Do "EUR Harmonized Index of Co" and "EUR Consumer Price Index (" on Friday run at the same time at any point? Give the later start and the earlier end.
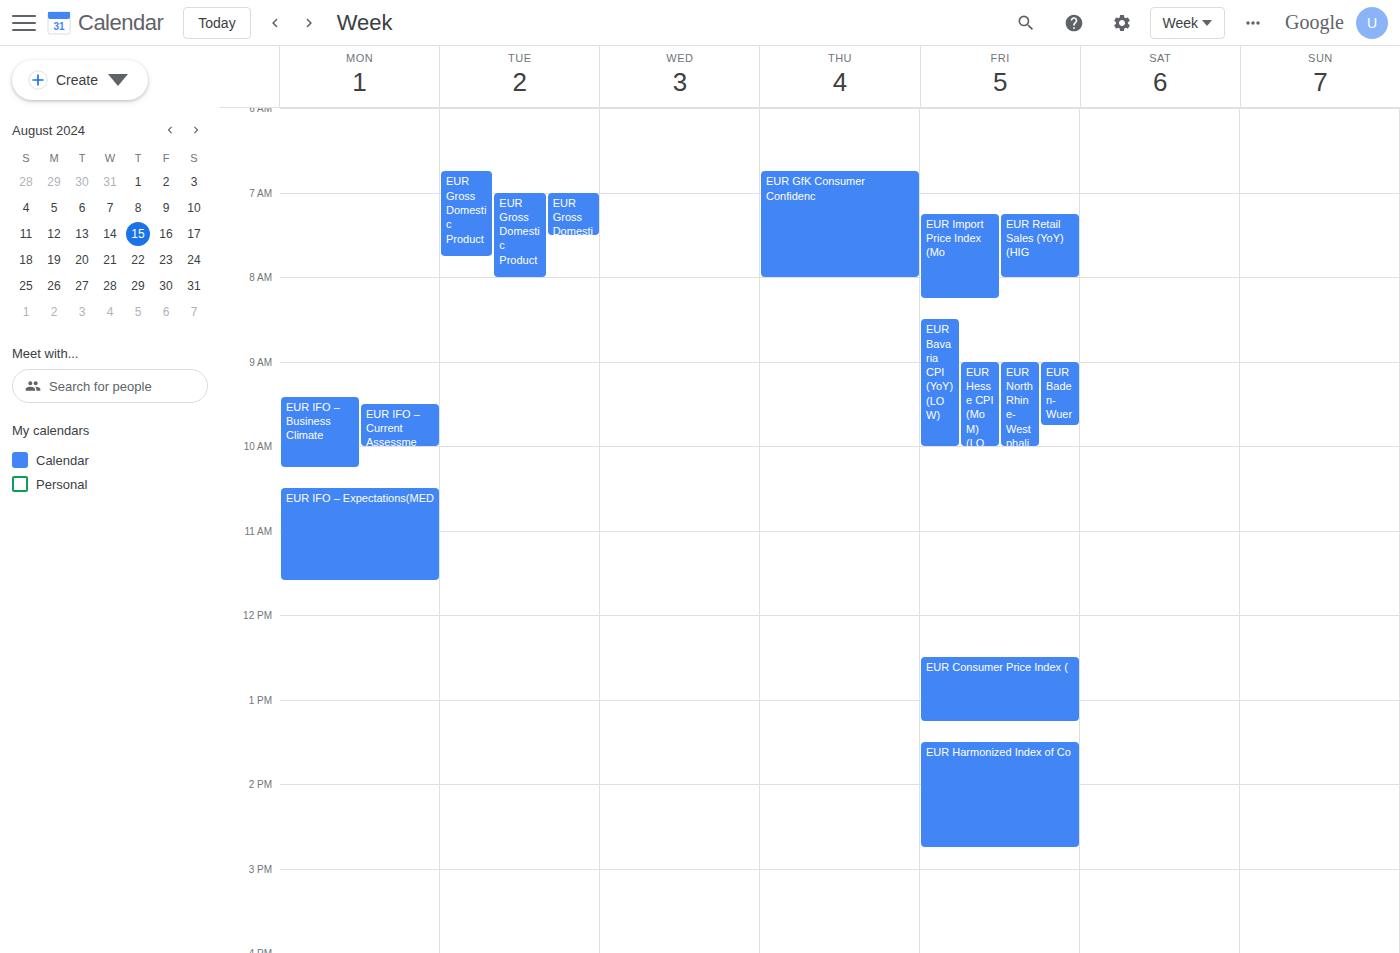
"EUR Consumer Price Index (" ends at 1:15 PM and "EUR Harmonized Index of Co" starts at 1:30 PM -- no overlap.